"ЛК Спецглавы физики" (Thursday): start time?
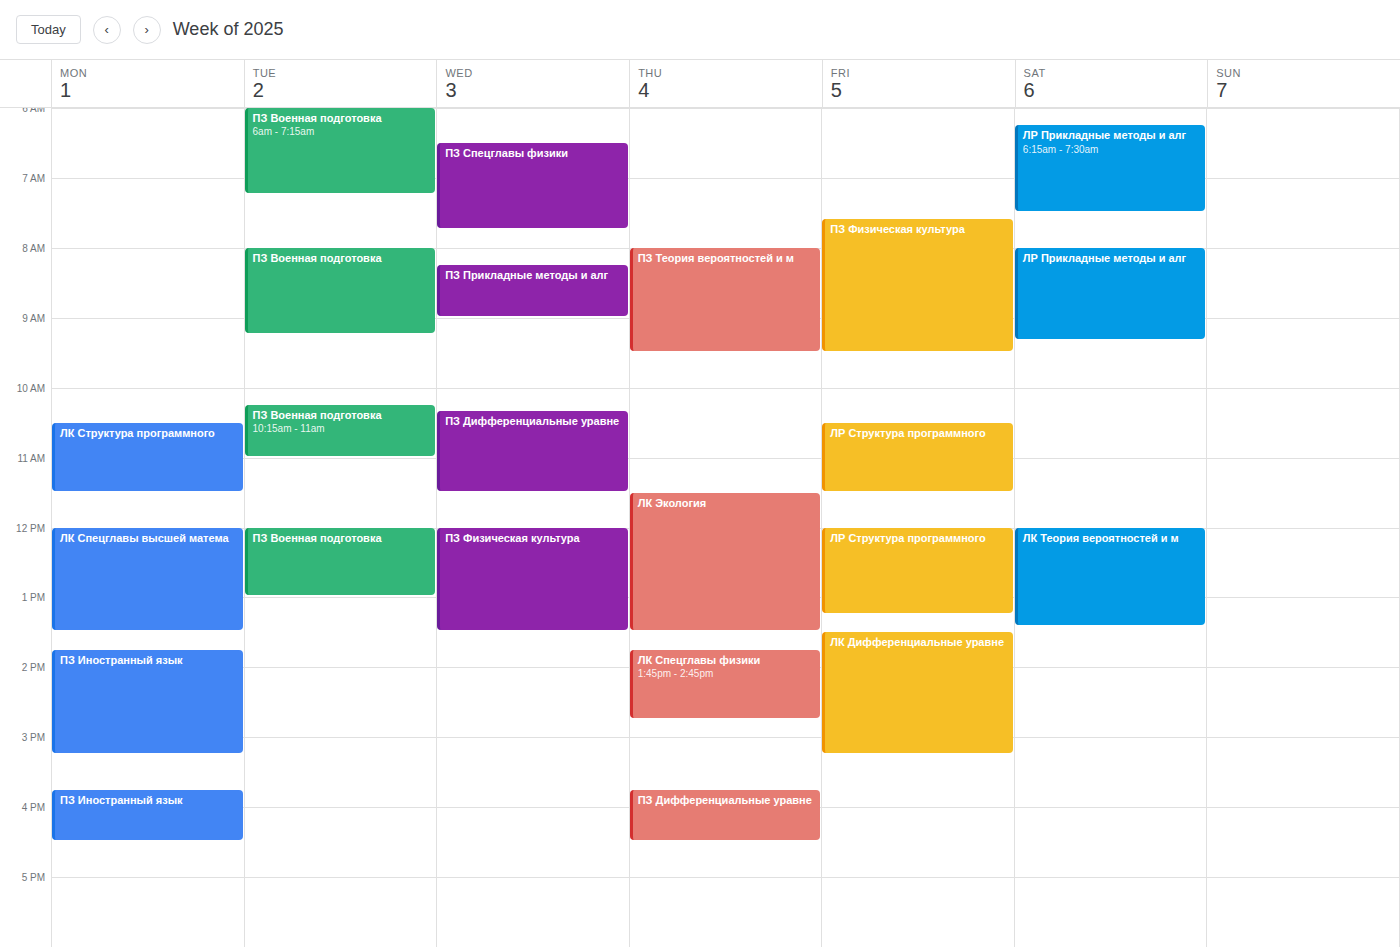
1:45 PM